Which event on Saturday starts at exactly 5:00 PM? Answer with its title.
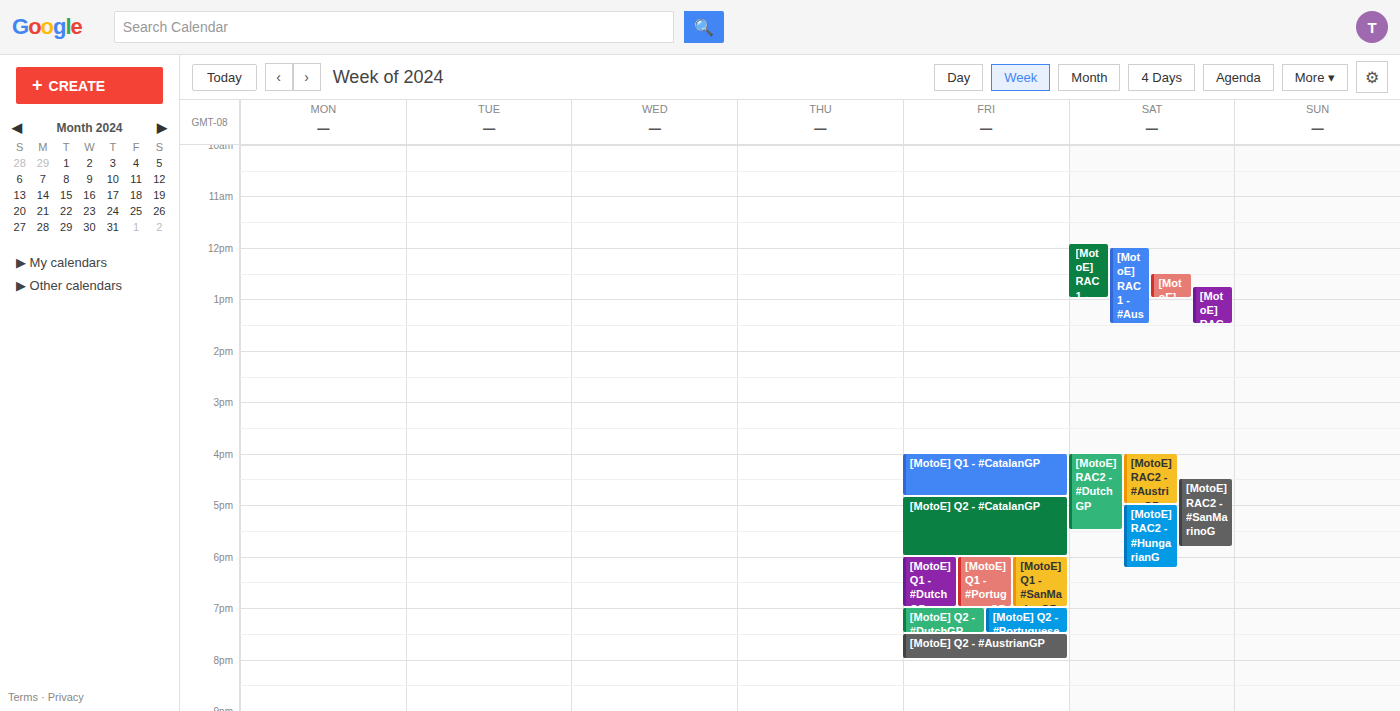
"[MotoE] RAC2 - #HungarianG"